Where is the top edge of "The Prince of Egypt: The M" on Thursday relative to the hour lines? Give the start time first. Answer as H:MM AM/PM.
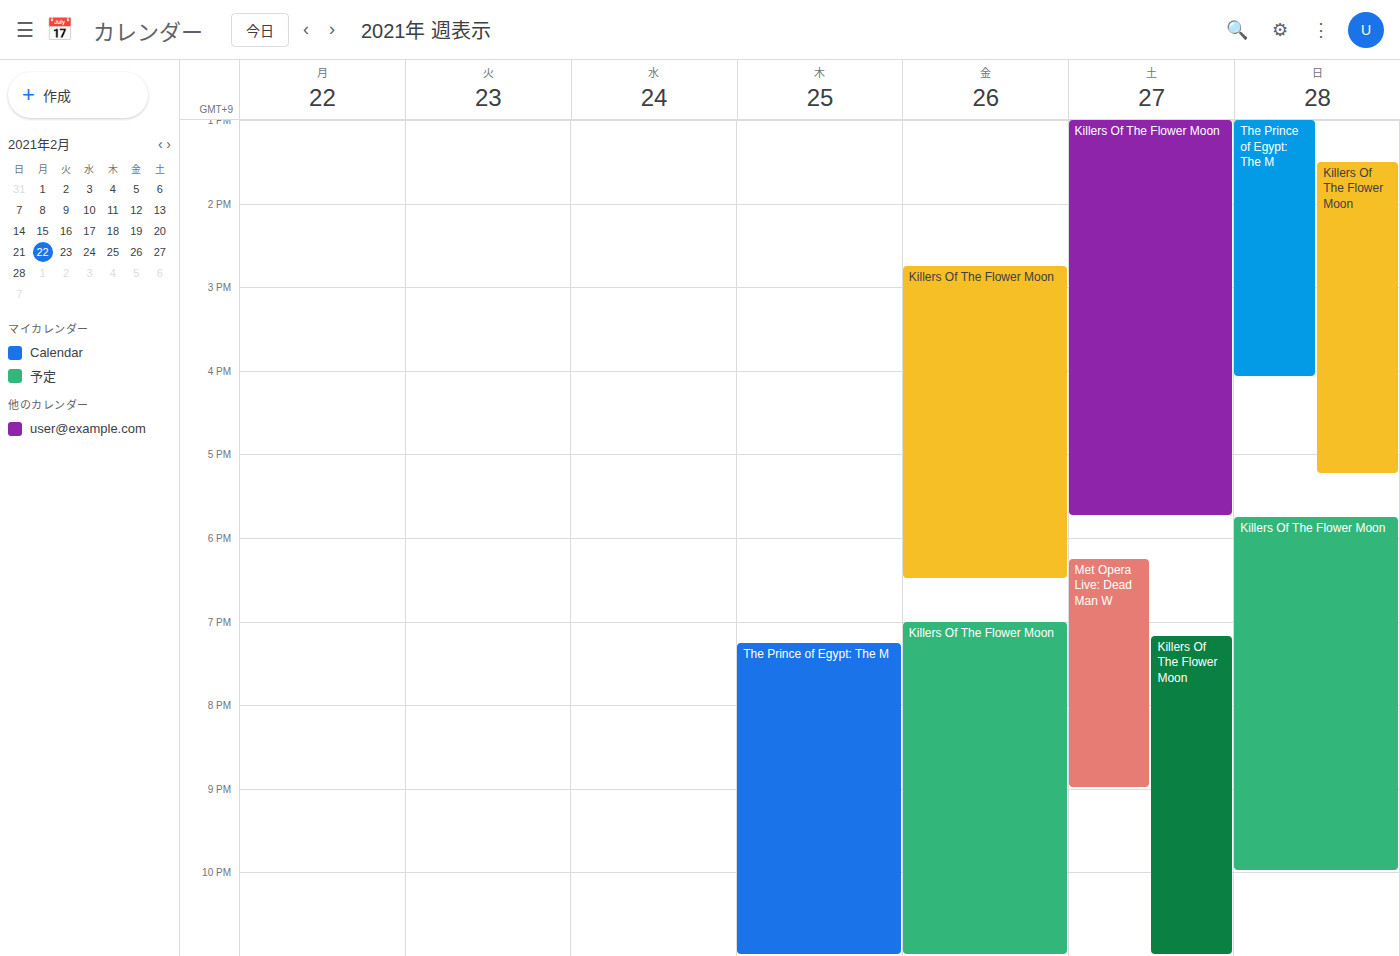
7:15 PM -- neither: a quarter of the way from the 7 PM line to the 8 PM line.